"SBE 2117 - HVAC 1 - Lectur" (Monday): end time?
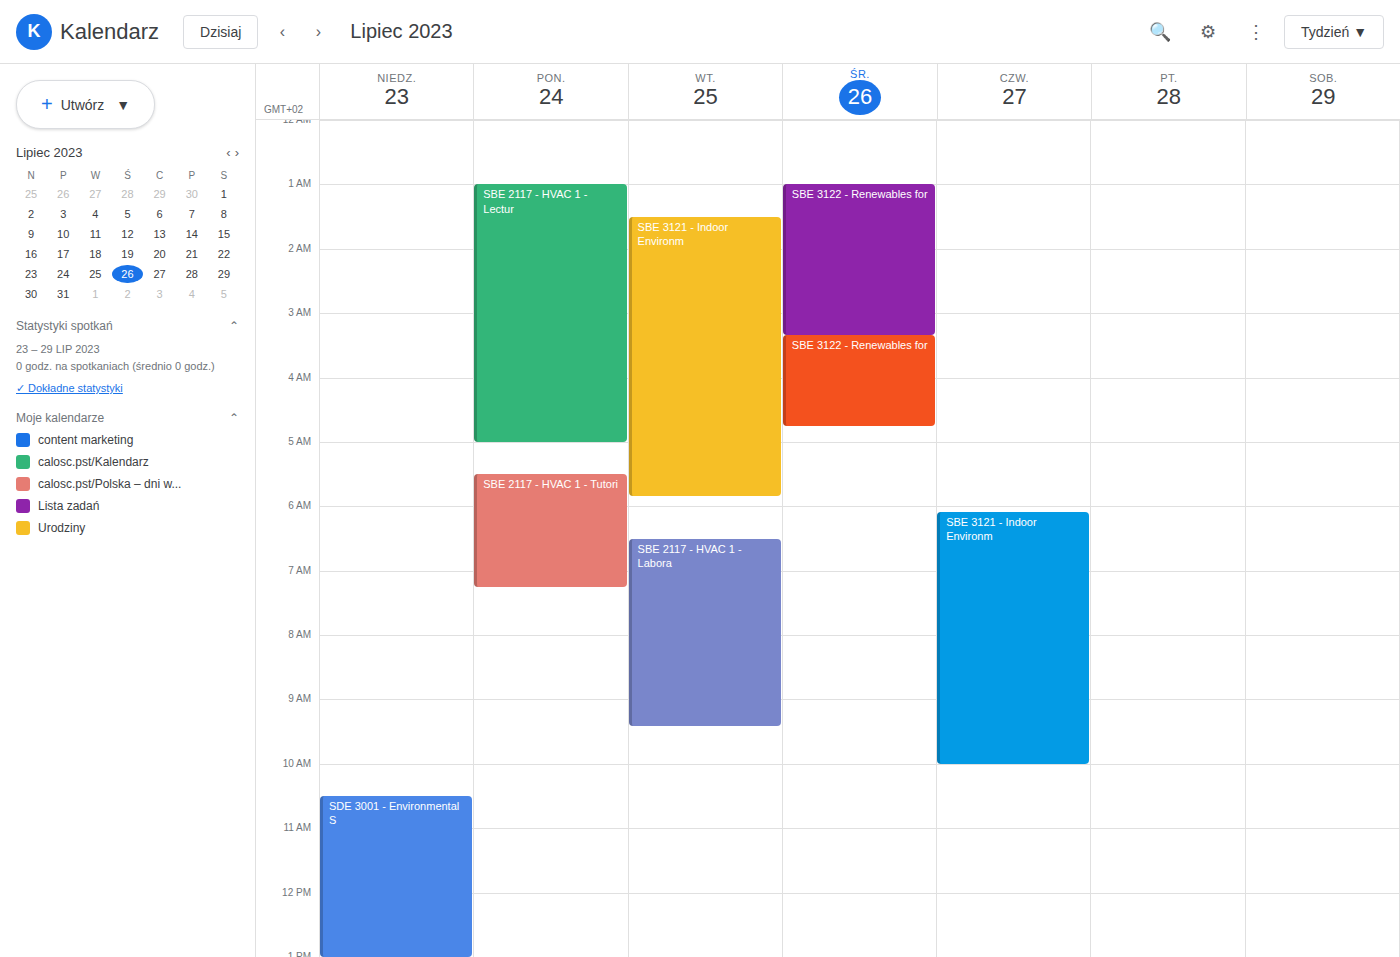
5:00 AM